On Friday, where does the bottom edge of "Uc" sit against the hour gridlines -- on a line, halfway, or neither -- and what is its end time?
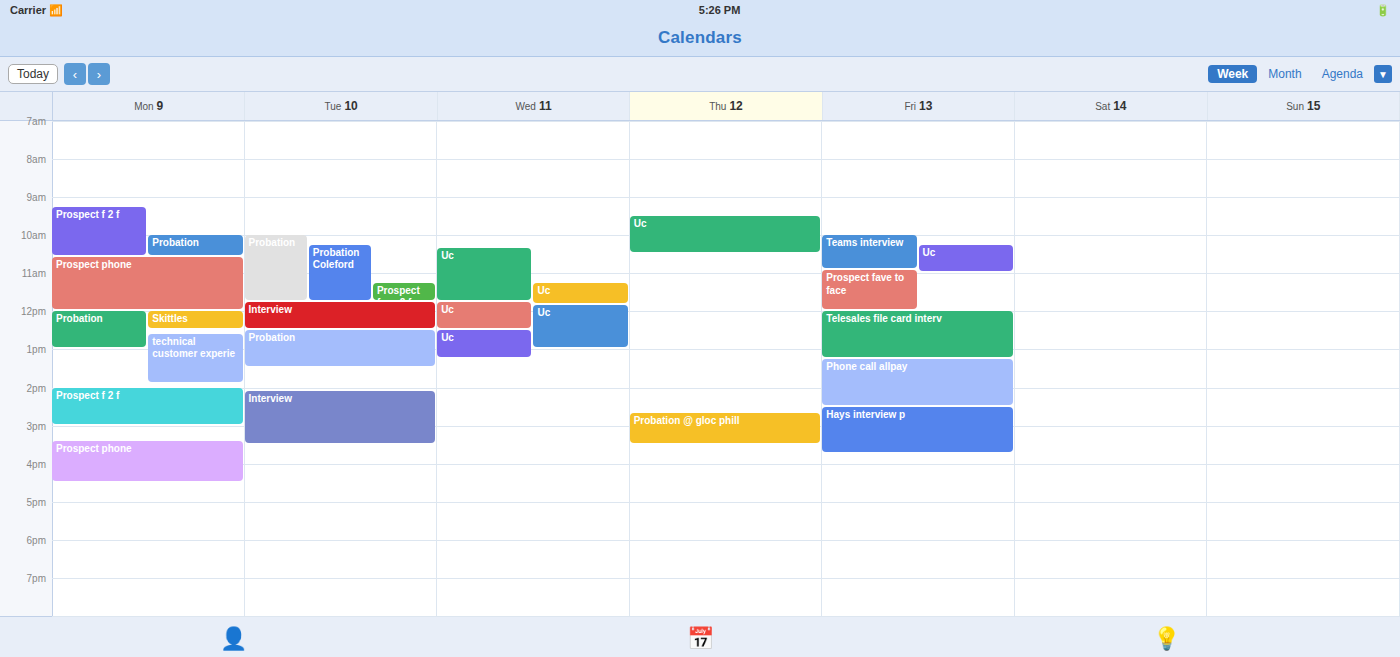
11:00 AM -- exactly on the 11 AM line.